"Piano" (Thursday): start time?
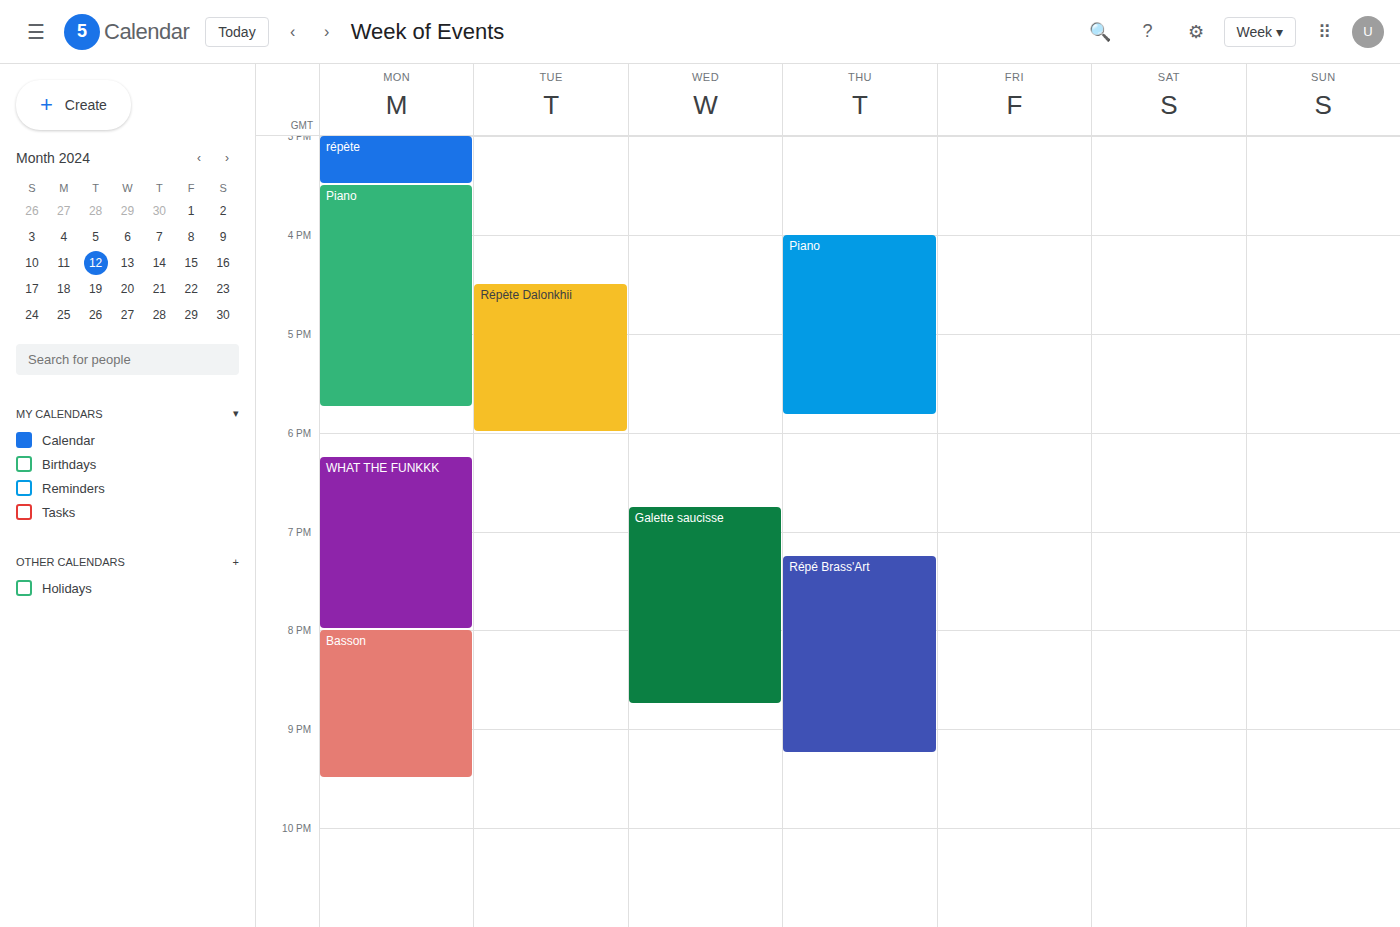
4:00 PM